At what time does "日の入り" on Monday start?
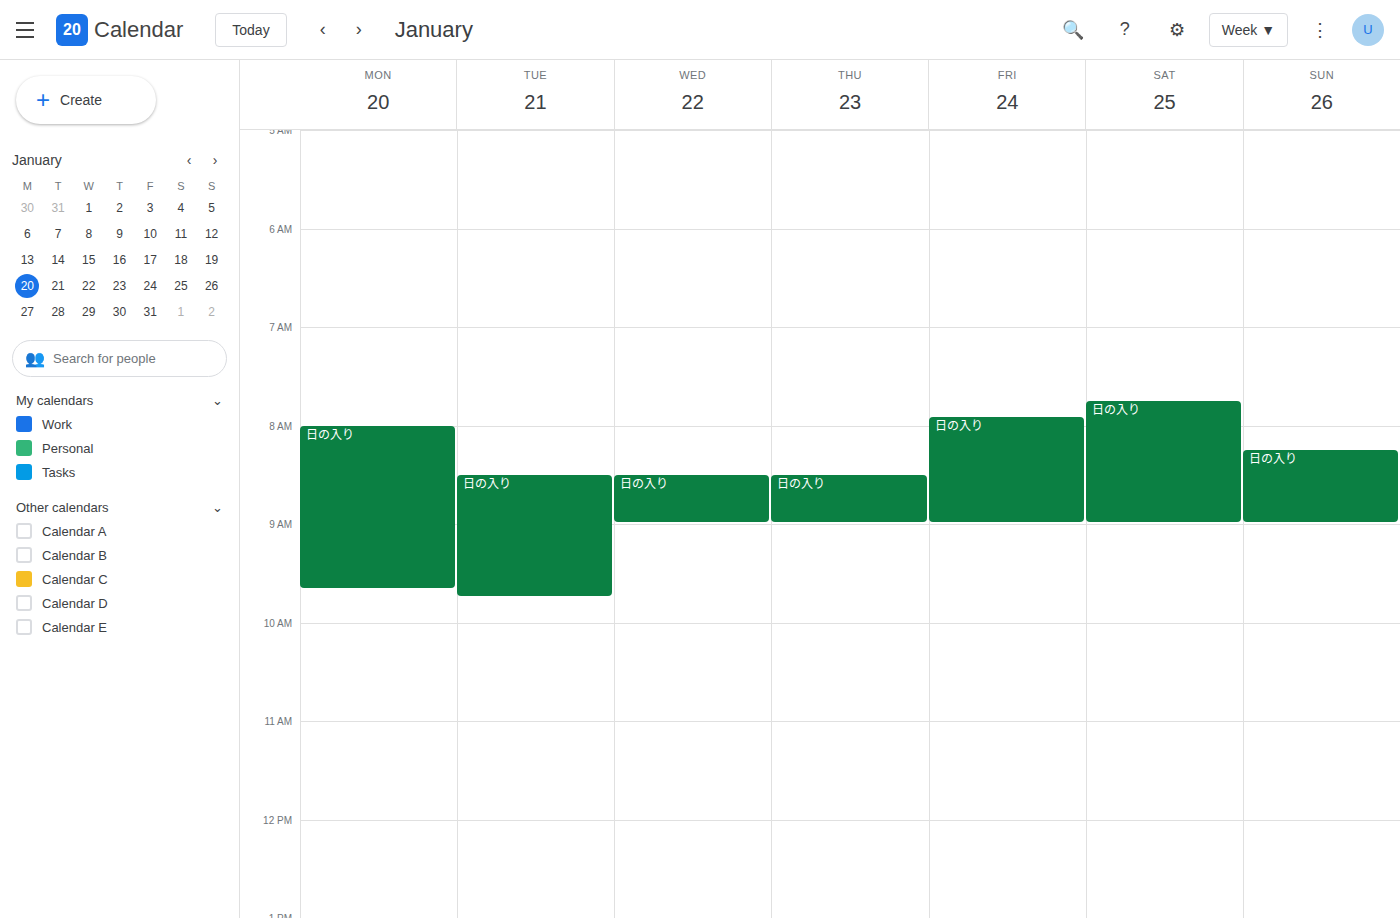
8:00 AM